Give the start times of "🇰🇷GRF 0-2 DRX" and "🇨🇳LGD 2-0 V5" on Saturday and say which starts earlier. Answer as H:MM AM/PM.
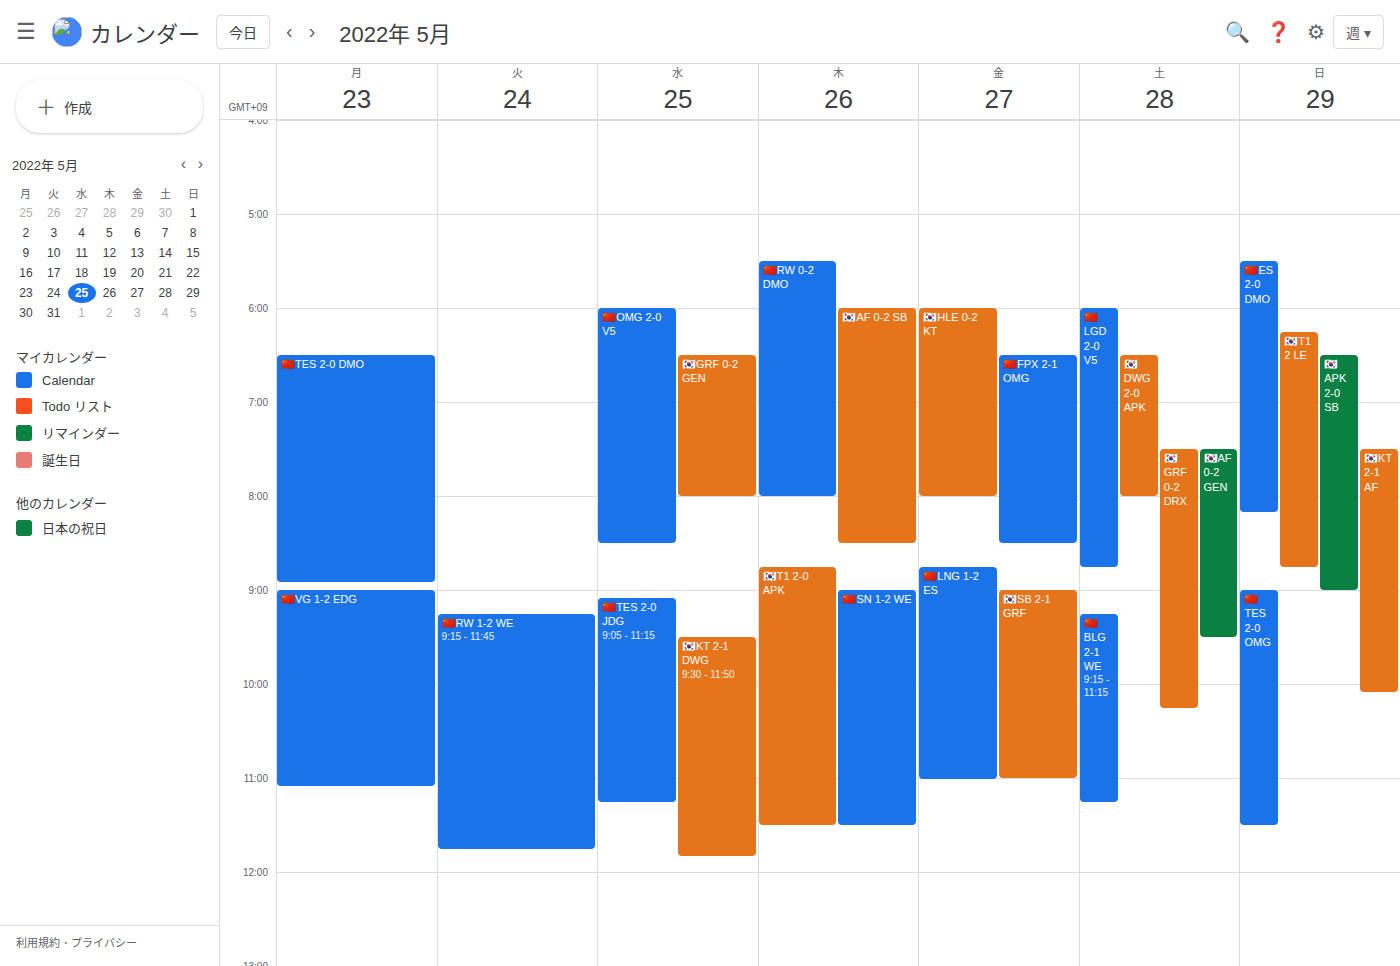
"🇨🇳LGD 2-0 V5" 6:00 AM; "🇰🇷GRF 0-2 DRX" 7:30 AM.